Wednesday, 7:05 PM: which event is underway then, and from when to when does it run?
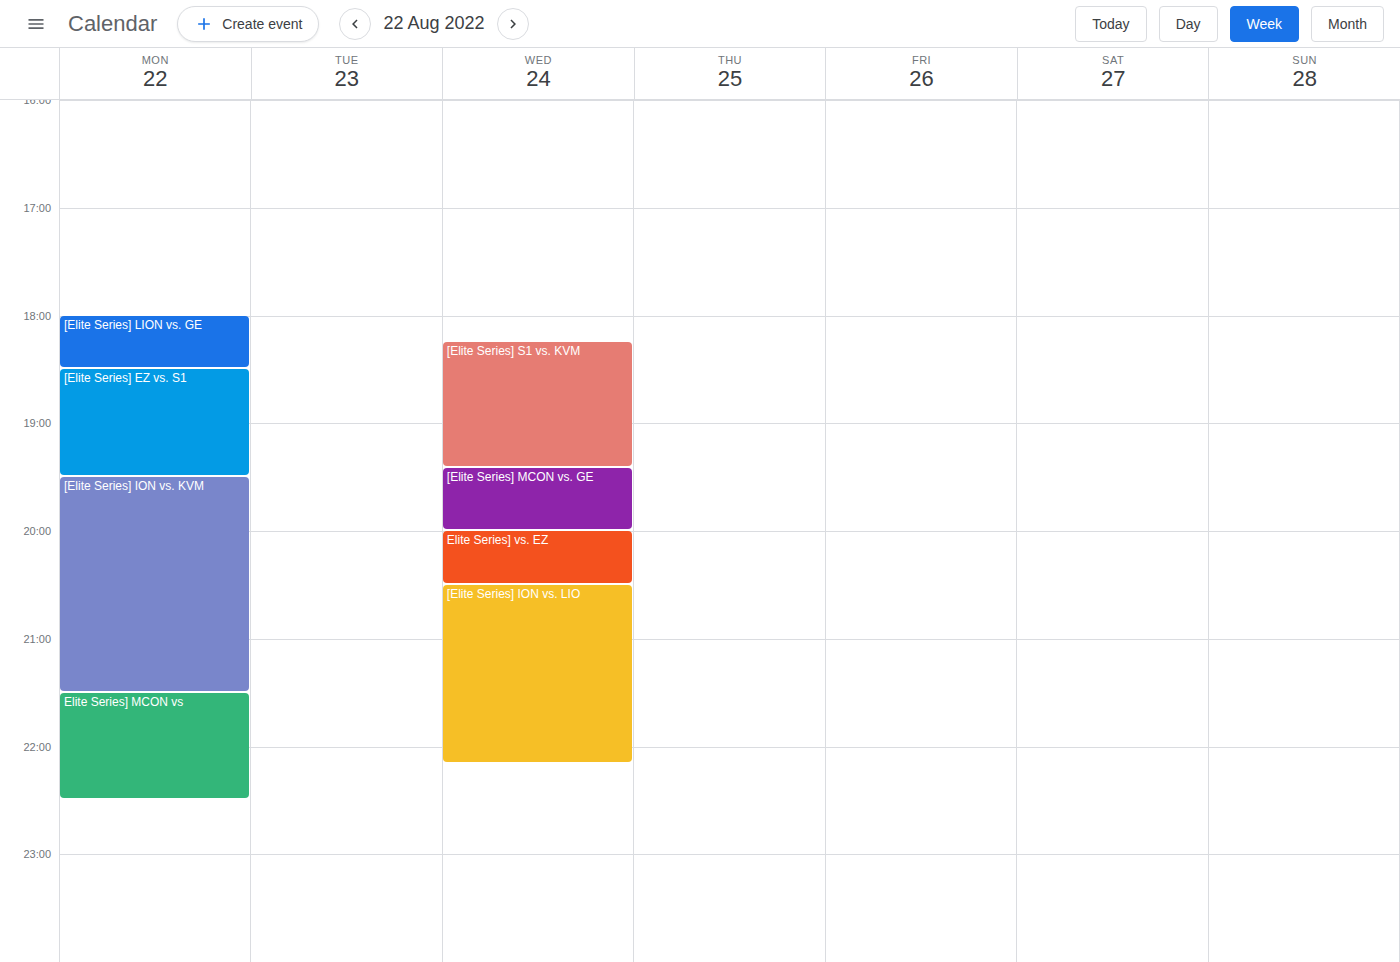
"[Elite Series] S1 vs. KVM", 6:15 PM to 7:25 PM